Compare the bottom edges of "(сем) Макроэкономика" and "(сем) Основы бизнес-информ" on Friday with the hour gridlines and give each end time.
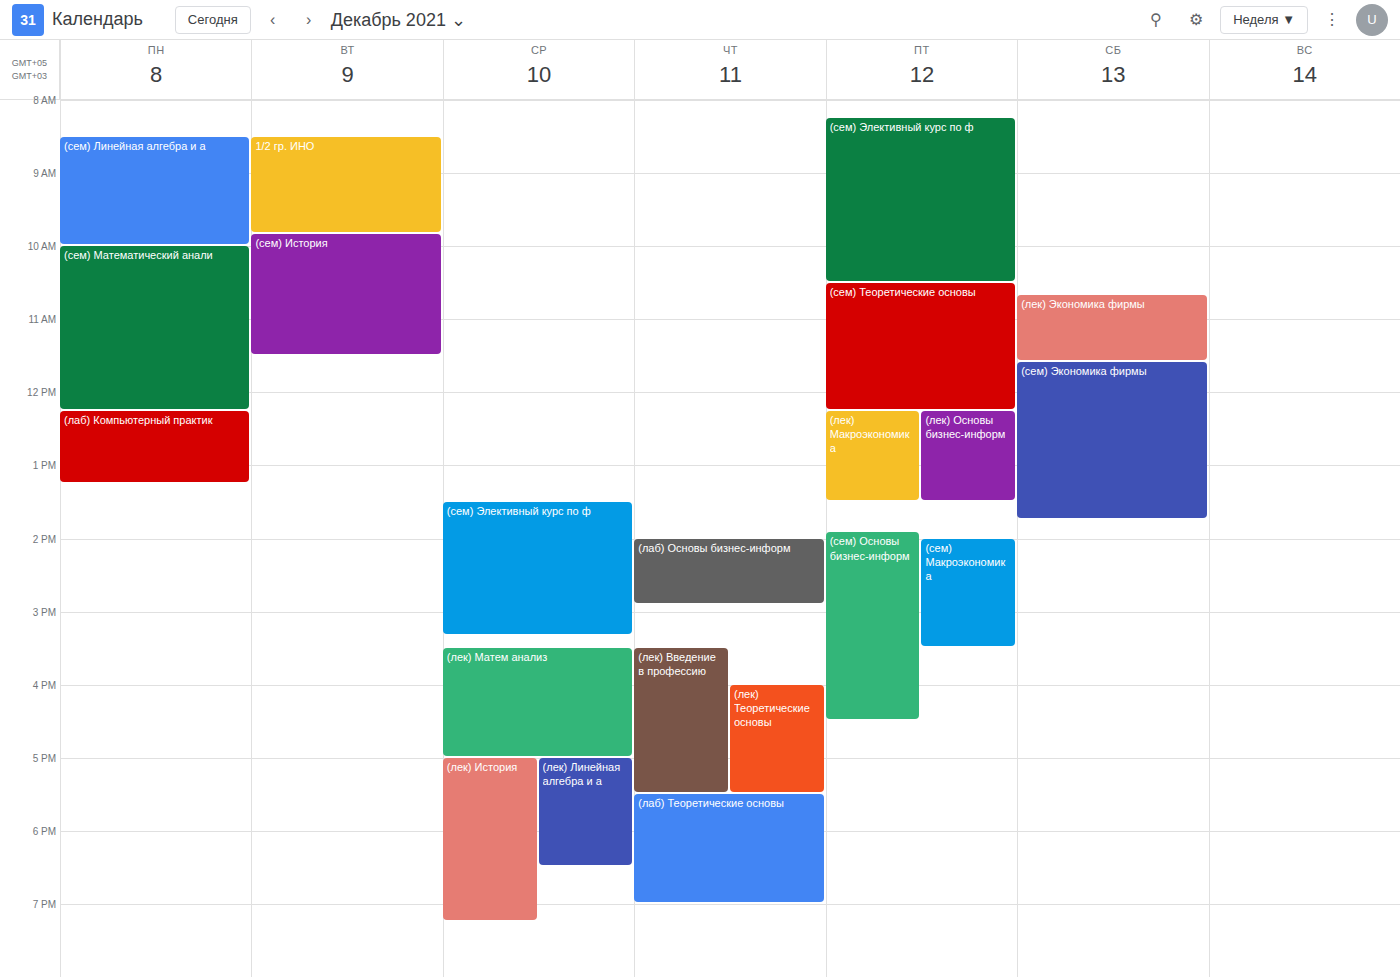
"(сем) Макроэкономика": 3:30 PM, halfway between the 3 PM and 4 PM lines. "(сем) Основы бизнес-информ": 4:30 PM, halfway between the 4 PM and 5 PM lines.